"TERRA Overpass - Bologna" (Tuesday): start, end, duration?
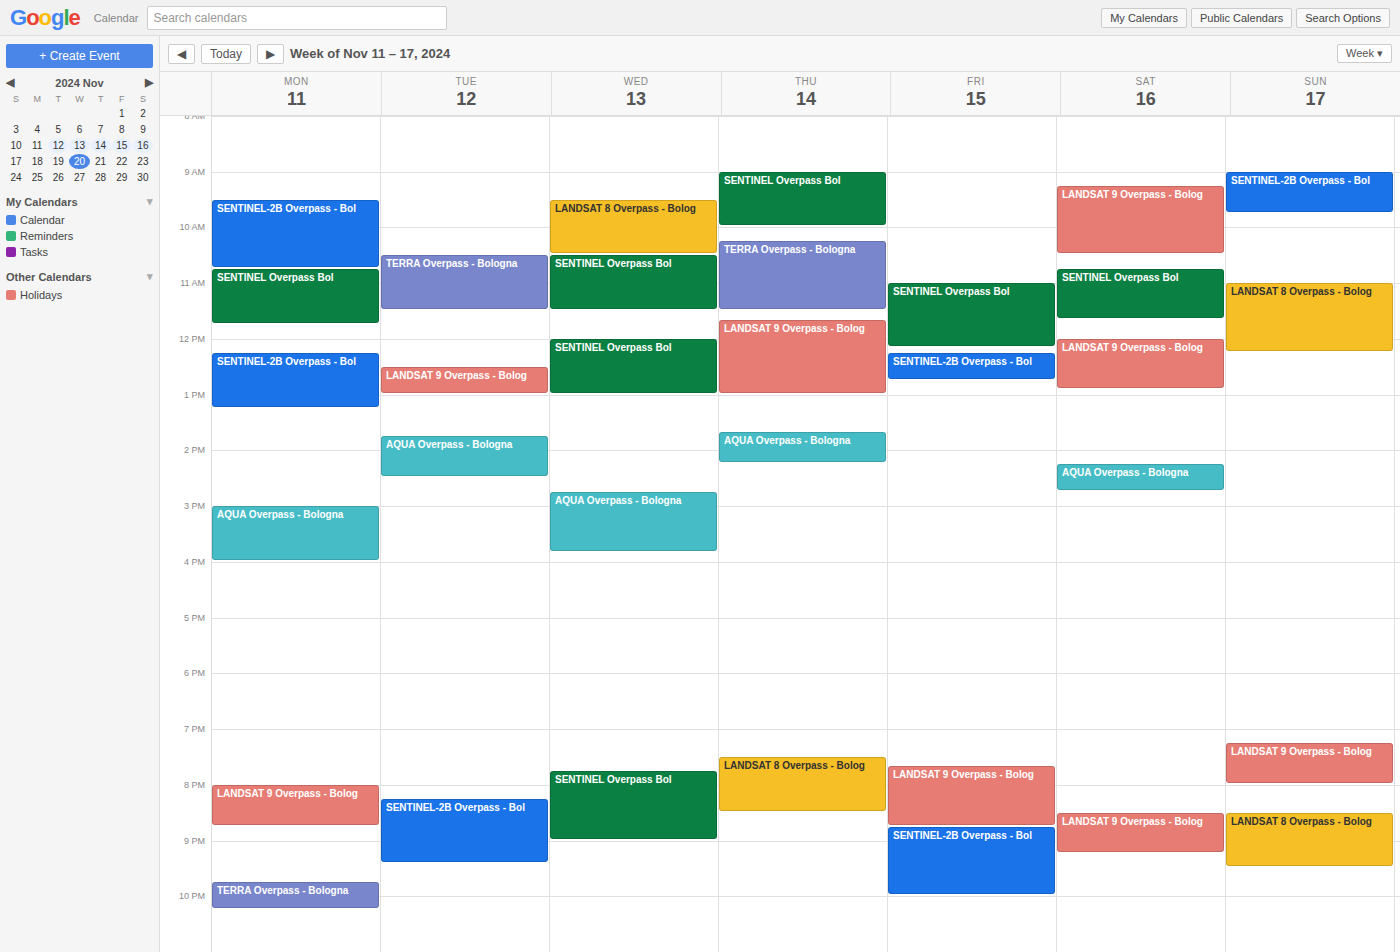
10:30 AM to 11:30 AM, 1 hour